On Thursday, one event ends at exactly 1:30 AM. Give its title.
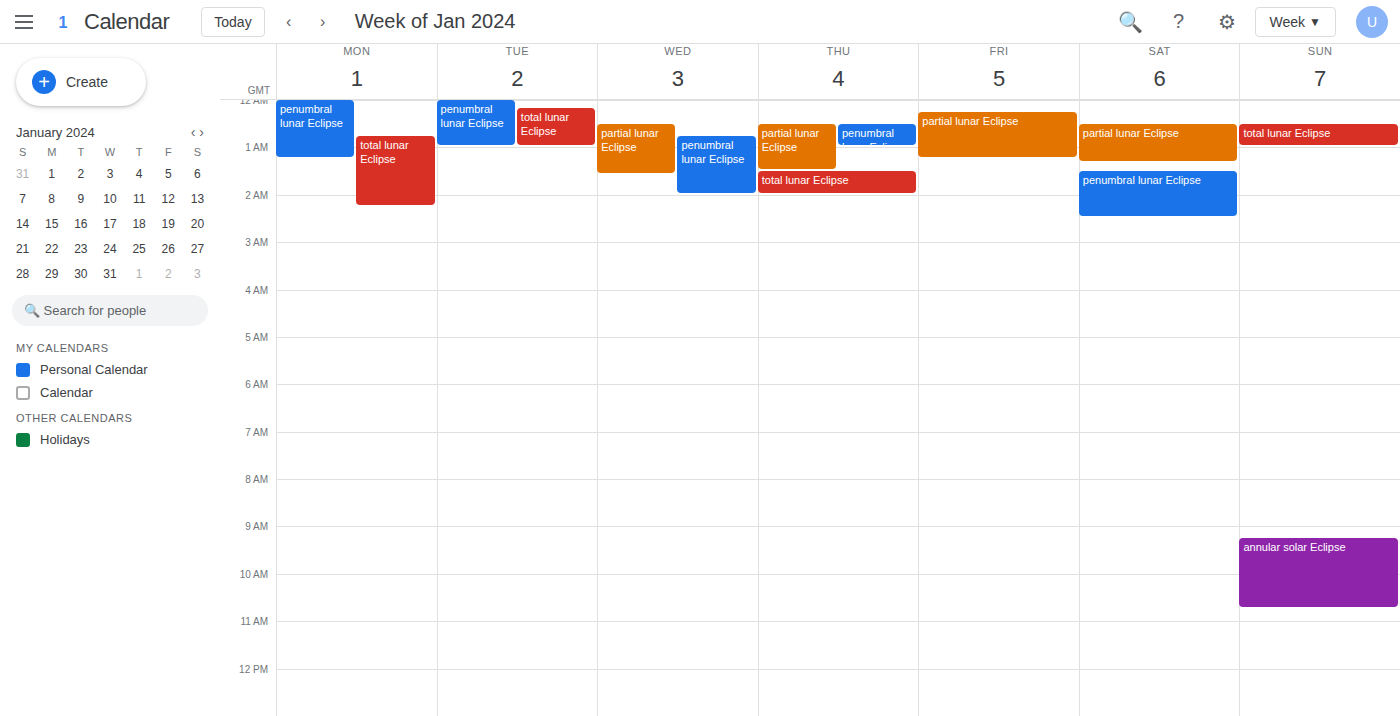
"partial lunar Eclipse"